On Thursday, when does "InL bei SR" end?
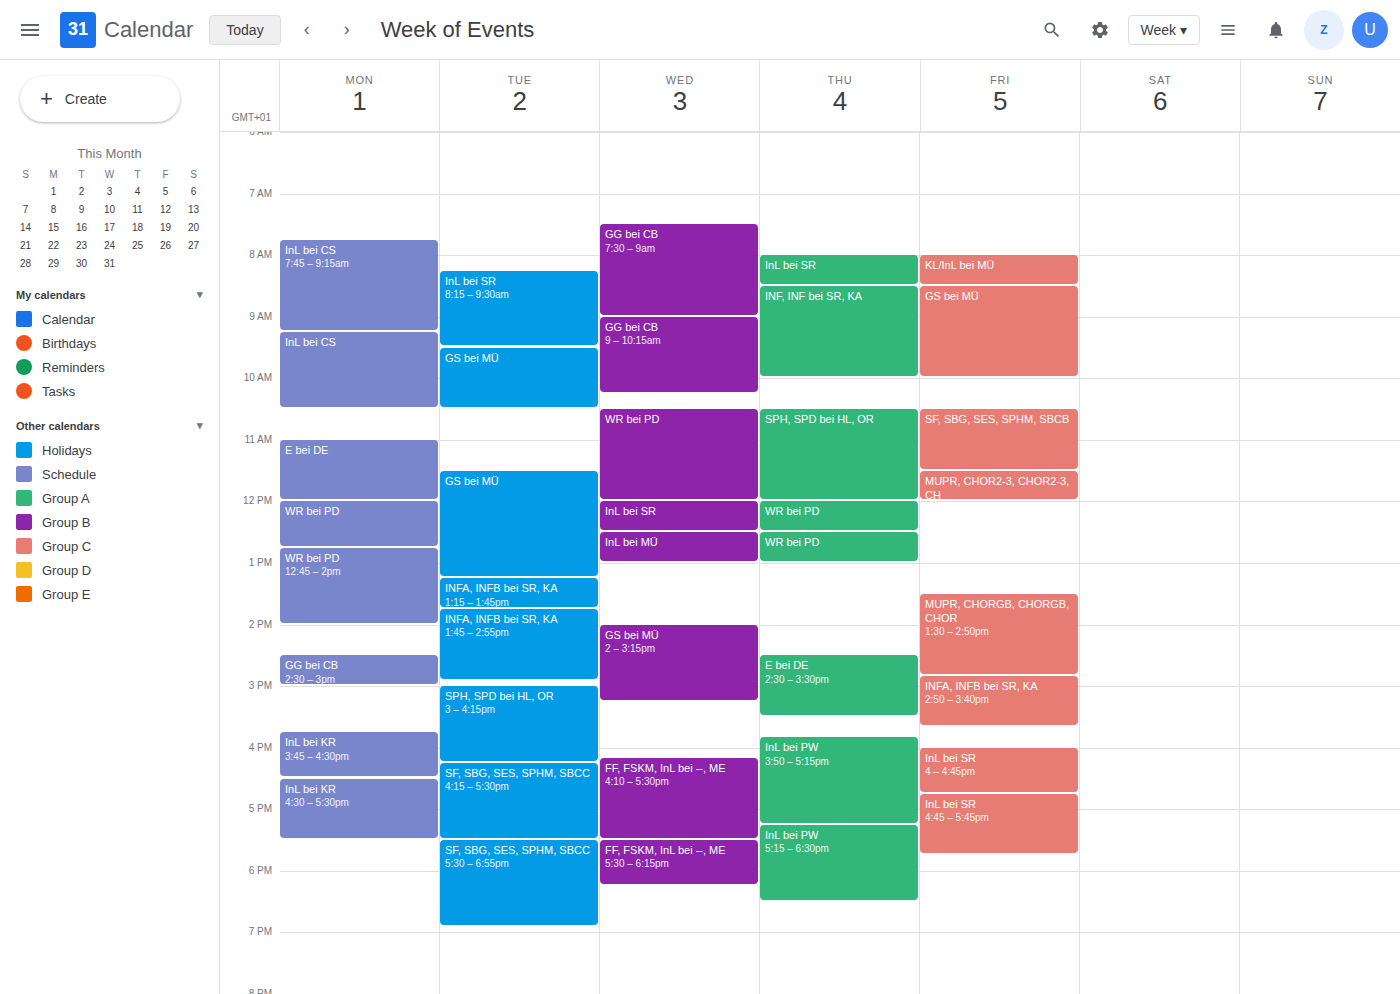
8:30 AM